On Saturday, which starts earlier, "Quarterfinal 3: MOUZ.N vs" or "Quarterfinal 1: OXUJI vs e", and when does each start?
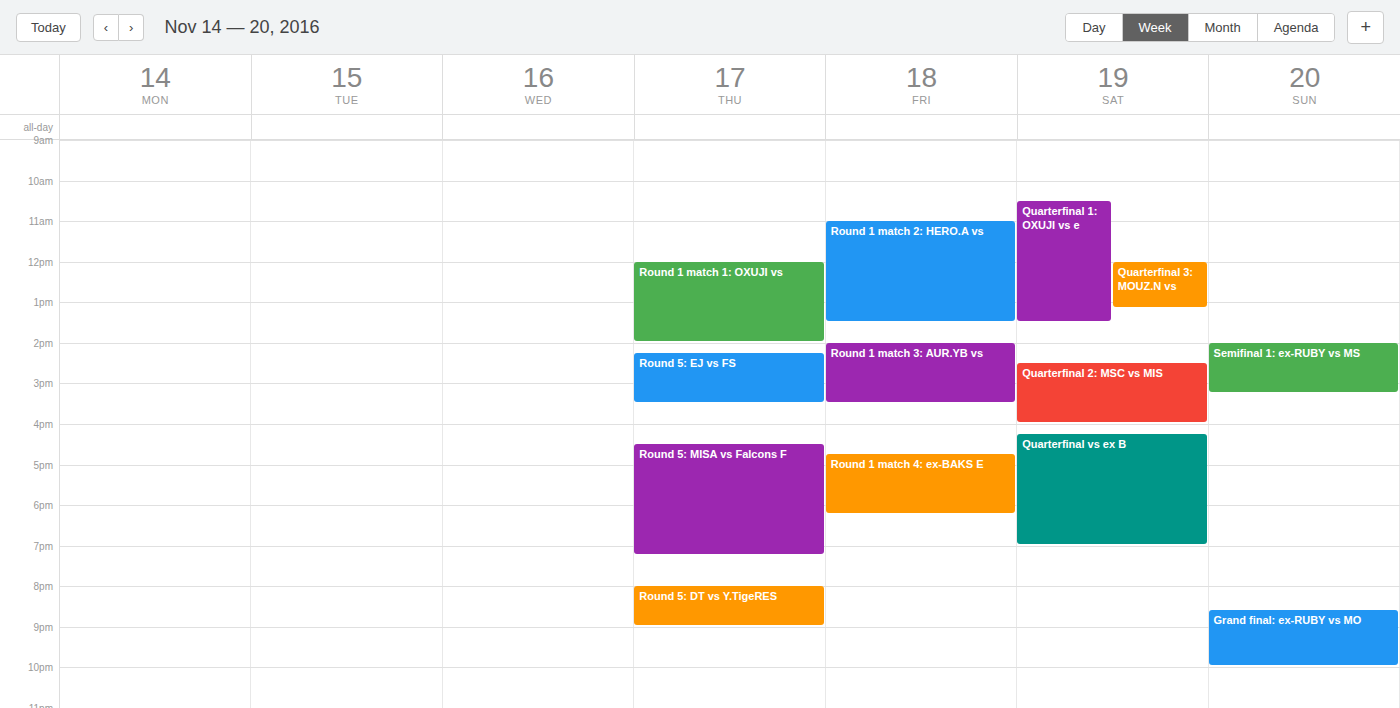
"Quarterfinal 1: OXUJI vs e" 10:30 AM; "Quarterfinal 3: MOUZ.N vs" 12:00 PM.